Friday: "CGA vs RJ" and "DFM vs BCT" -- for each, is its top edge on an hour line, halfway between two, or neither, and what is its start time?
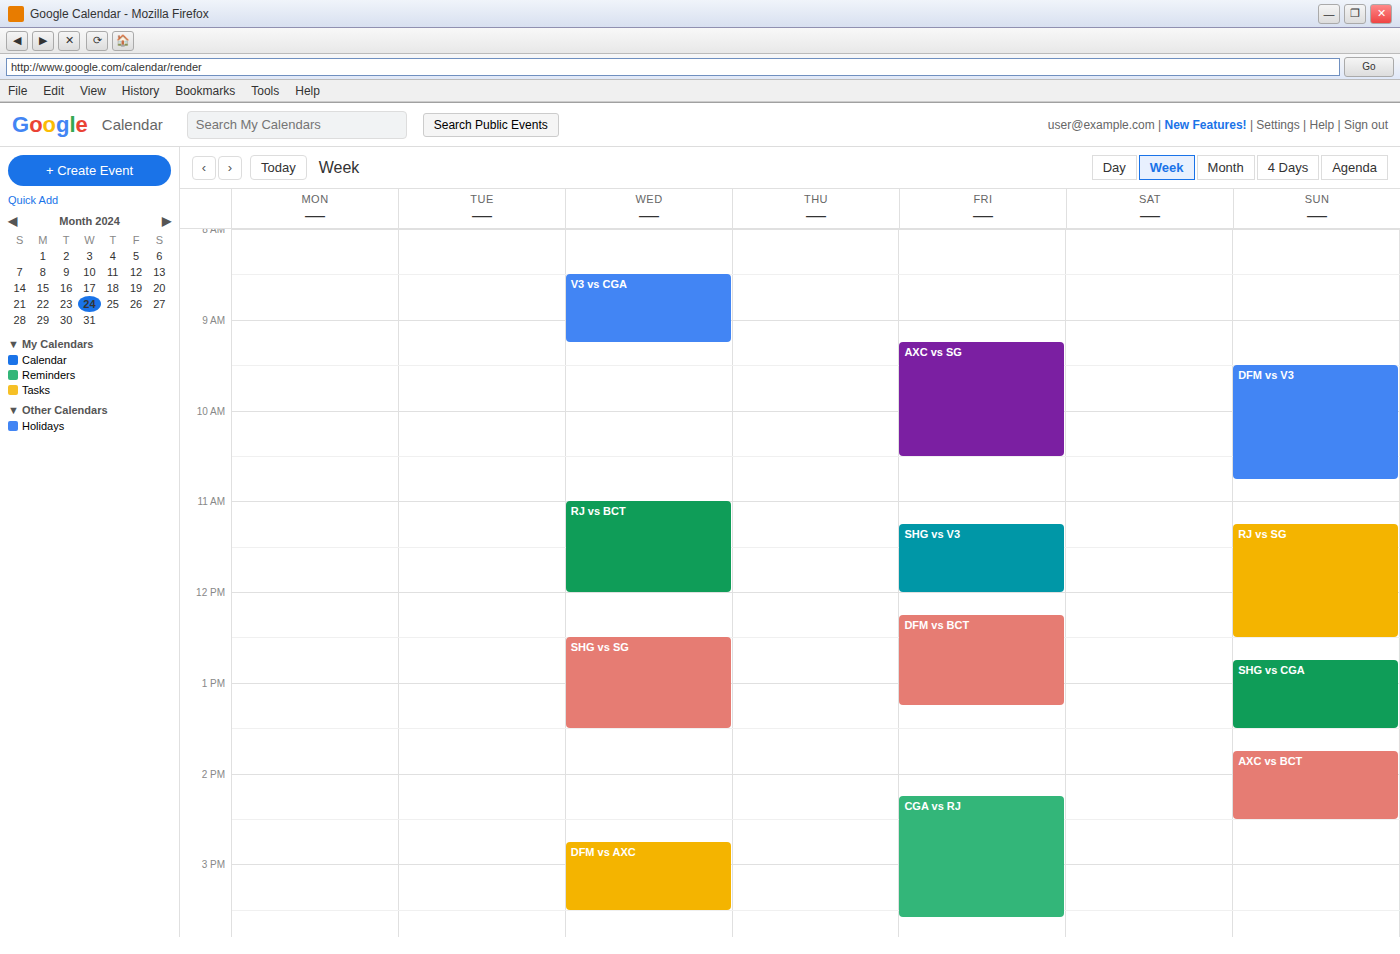
"CGA vs RJ": 2:15 PM, neither: a quarter of the way from the 2 PM line to the 3 PM line. "DFM vs BCT": 12:15 PM, neither: a quarter of the way from the 12 PM line to the 1 PM line.